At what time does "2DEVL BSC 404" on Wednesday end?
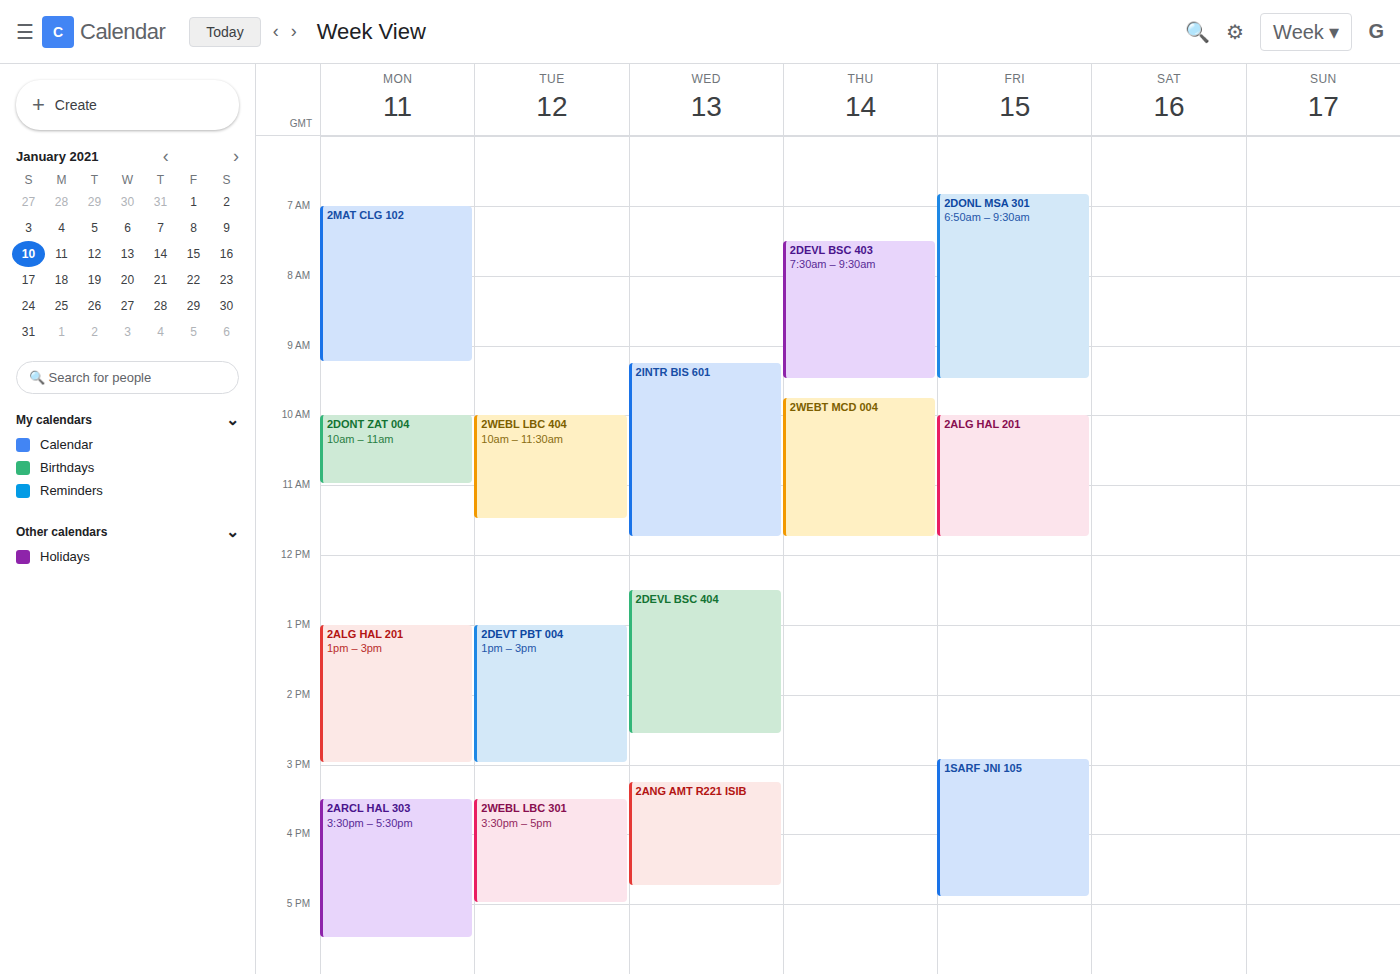
2:35 PM